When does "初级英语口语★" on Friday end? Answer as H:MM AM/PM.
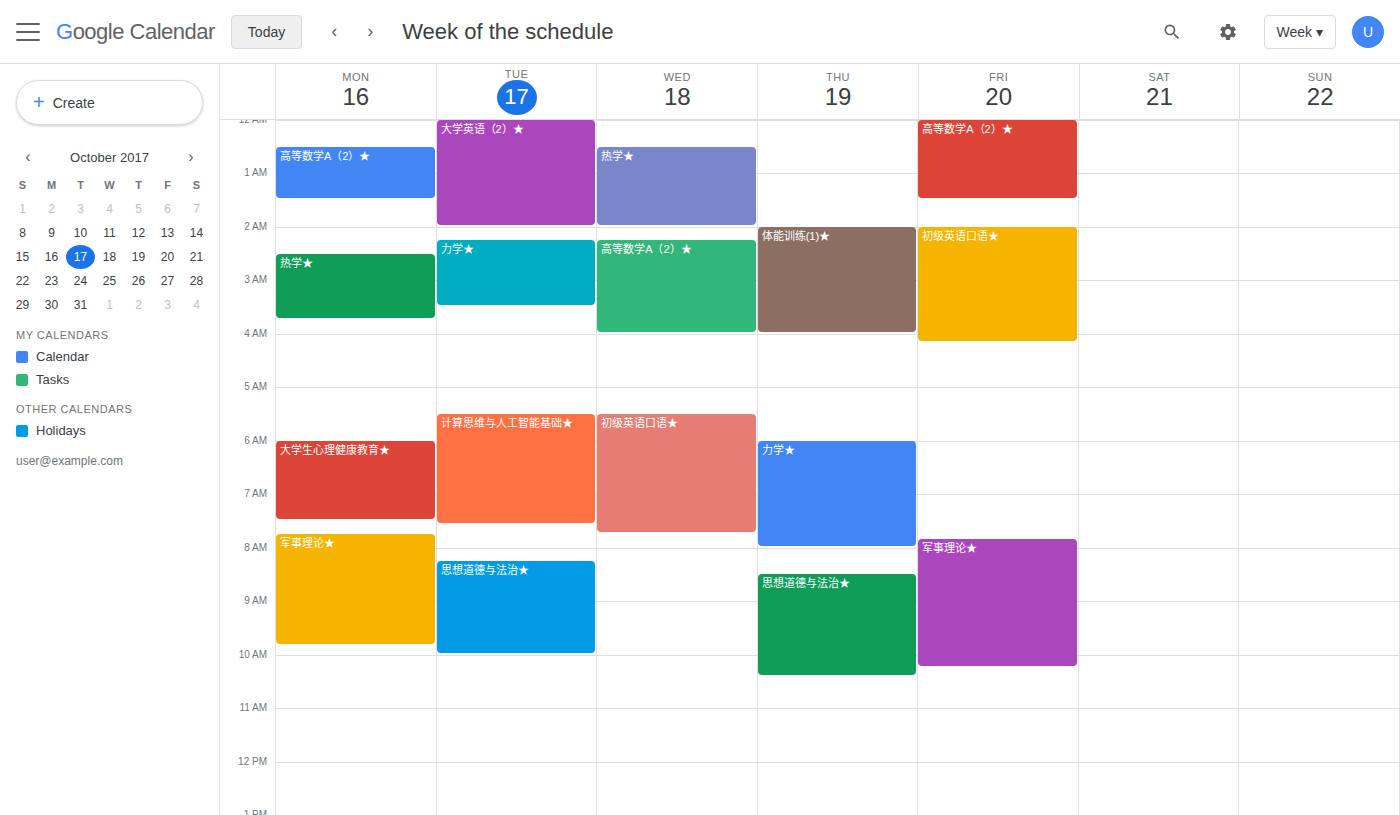
4:10 AM